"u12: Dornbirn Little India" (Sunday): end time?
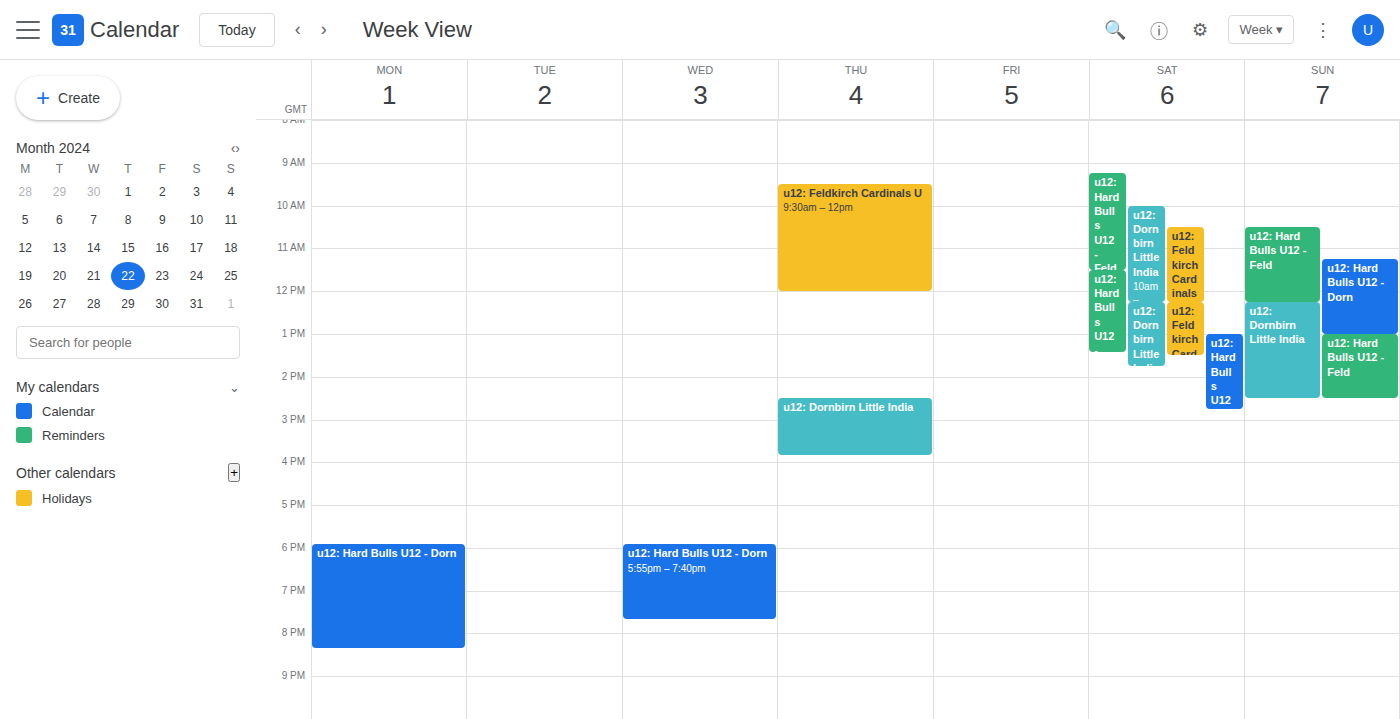
2:30 PM